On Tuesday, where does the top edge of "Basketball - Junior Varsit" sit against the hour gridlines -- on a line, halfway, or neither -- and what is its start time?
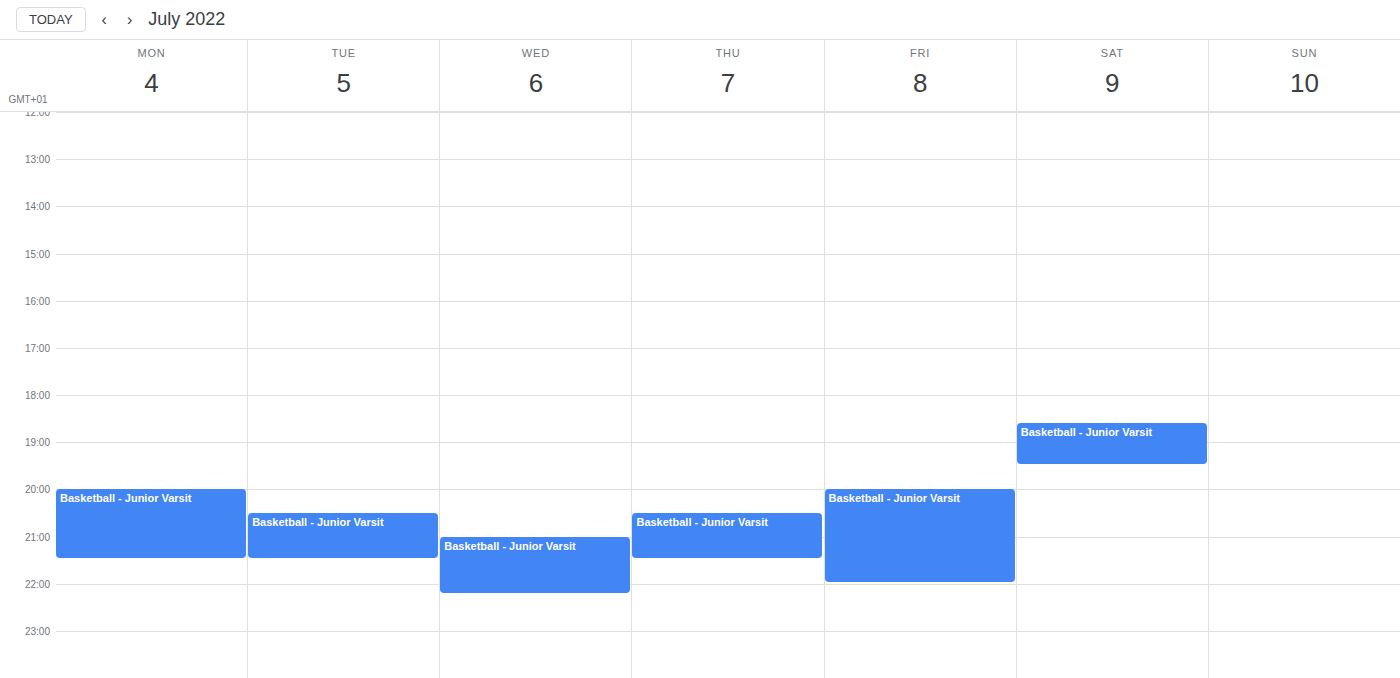
8:30 PM -- halfway between the 8 PM and 9 PM lines.